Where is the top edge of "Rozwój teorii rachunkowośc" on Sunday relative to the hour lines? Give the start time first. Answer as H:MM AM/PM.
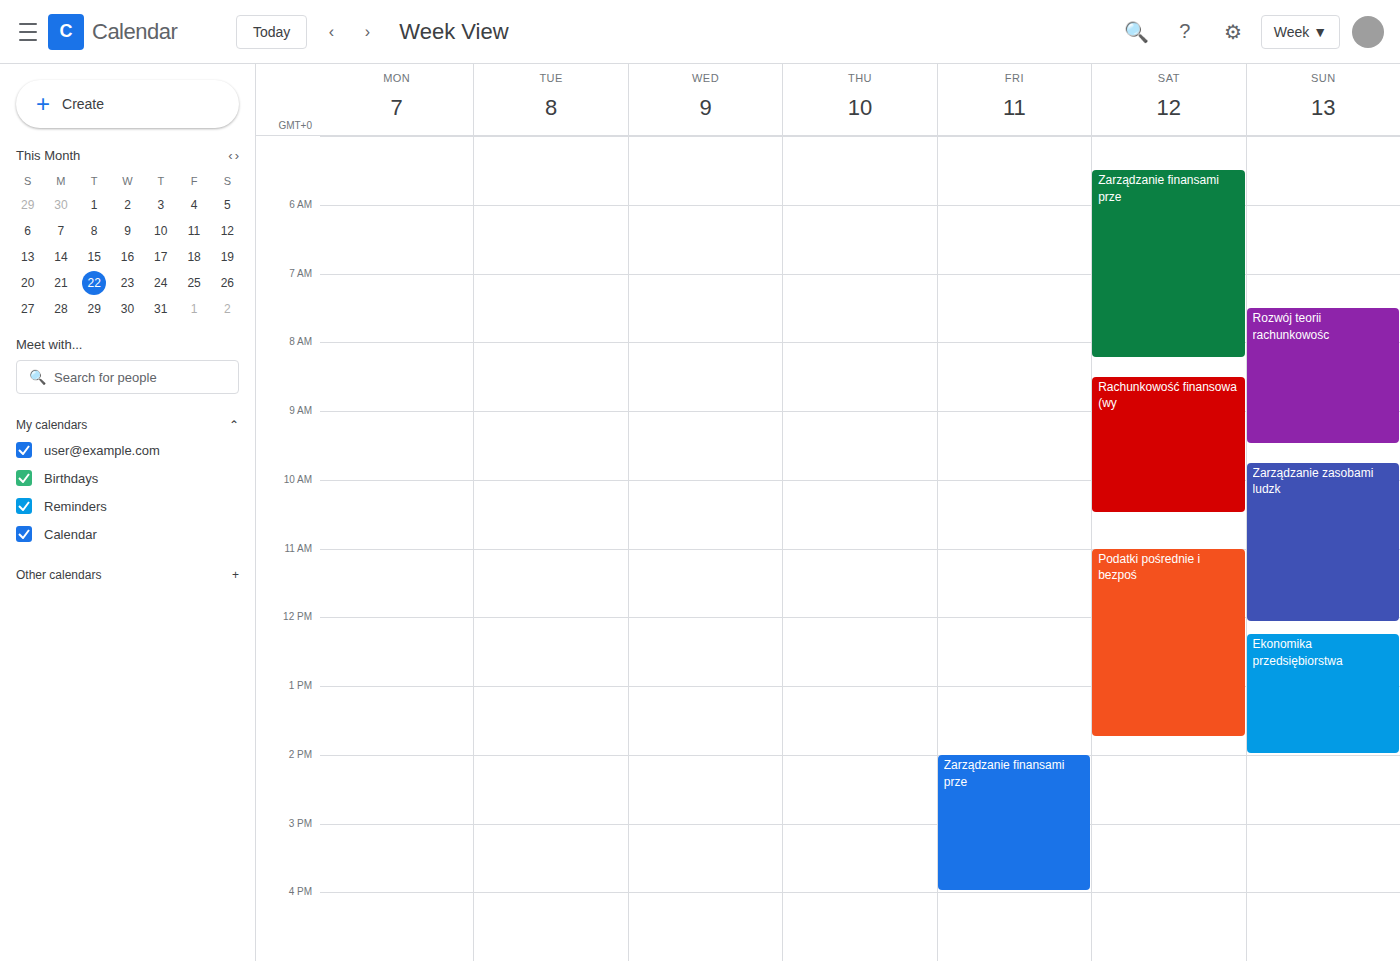
7:30 AM -- halfway between the 7 AM and 8 AM lines.